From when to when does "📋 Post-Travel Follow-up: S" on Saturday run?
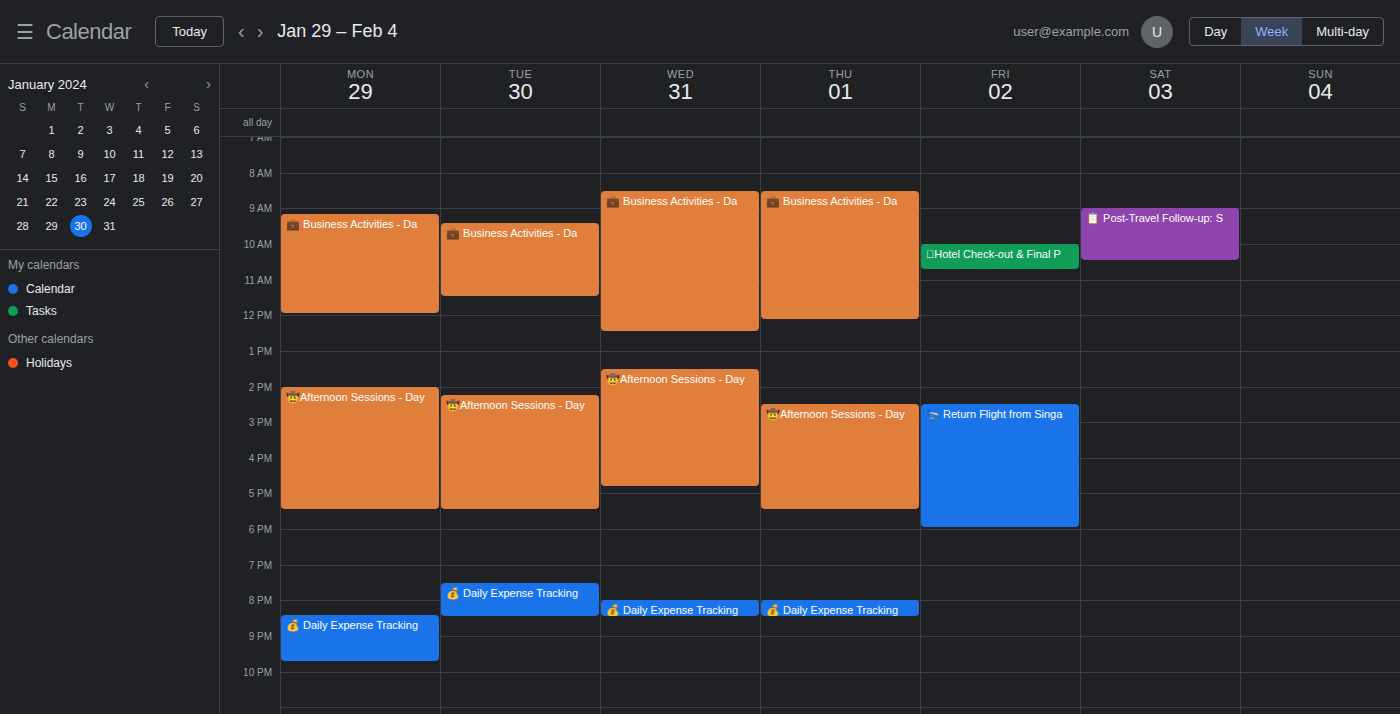
9:00 AM to 10:30 AM